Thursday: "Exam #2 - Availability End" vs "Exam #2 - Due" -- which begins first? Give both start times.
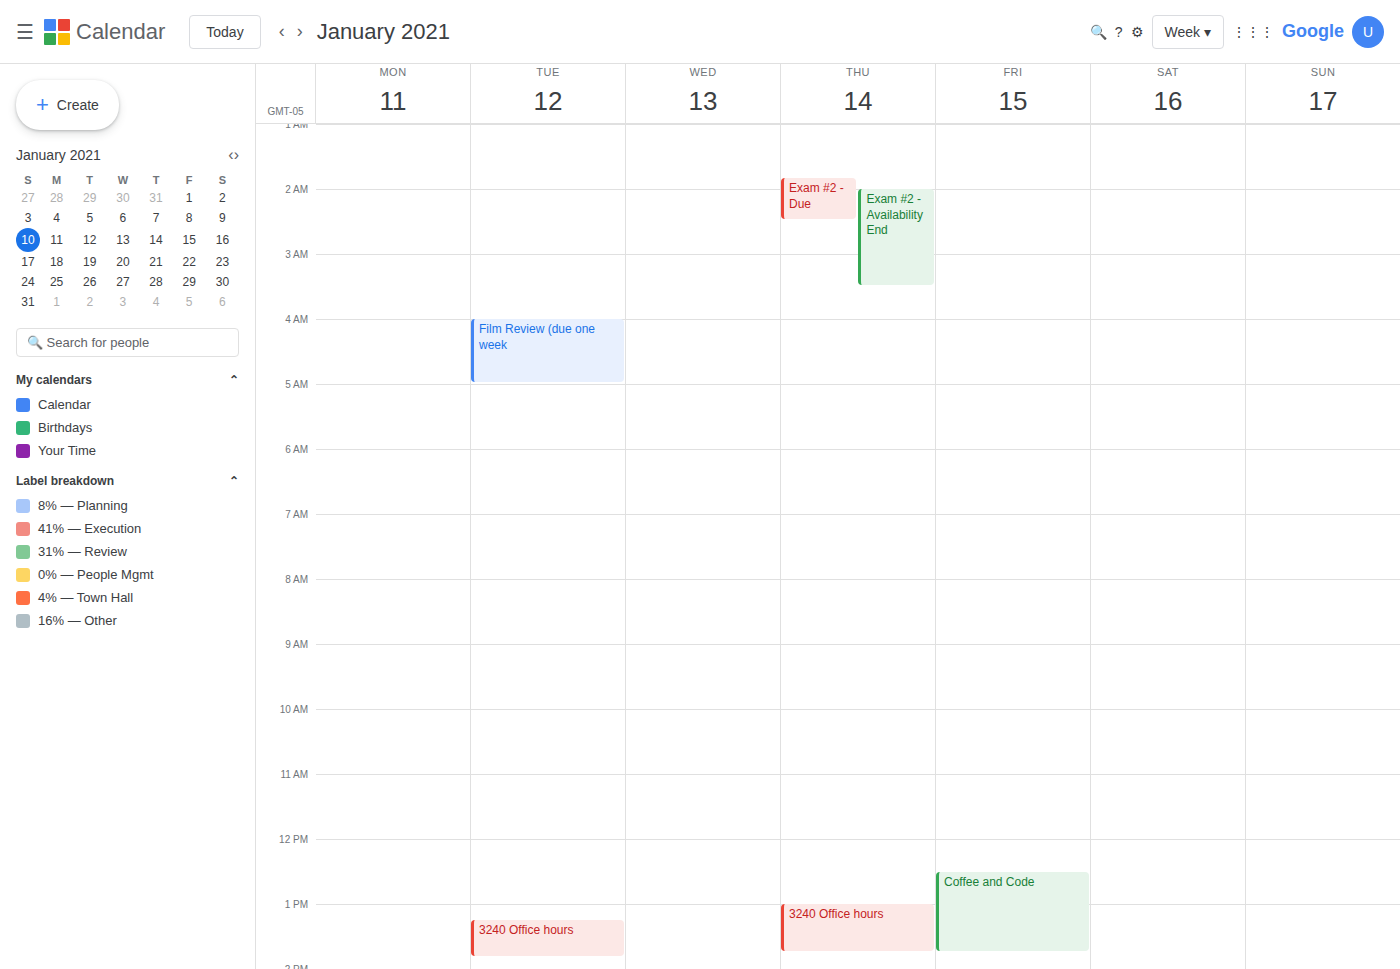
"Exam #2 - Due" 01:50; "Exam #2 - Availability End" 02:00.